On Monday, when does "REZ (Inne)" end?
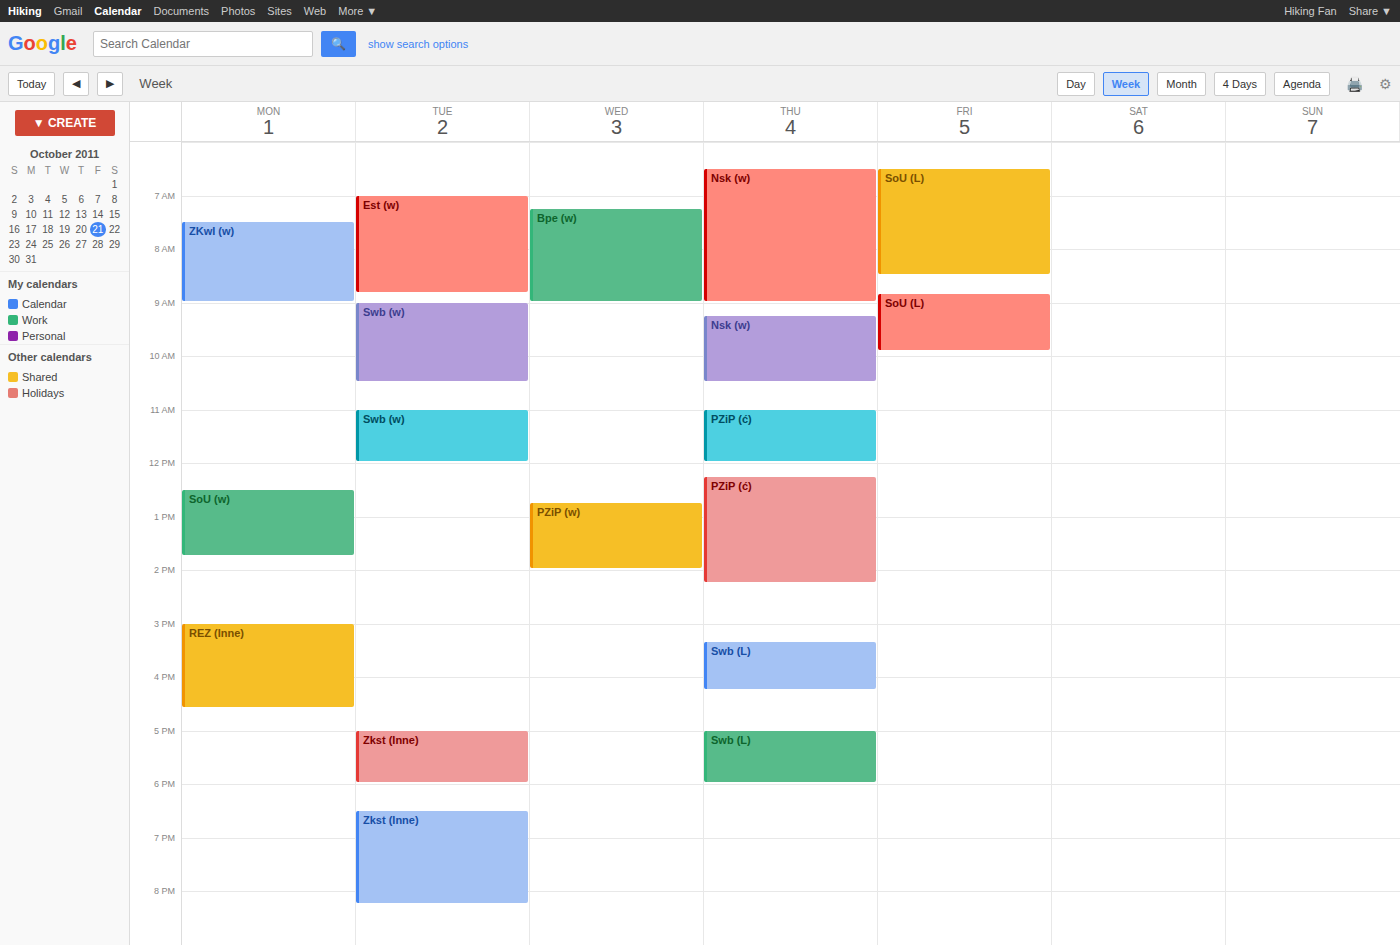
4:35 PM